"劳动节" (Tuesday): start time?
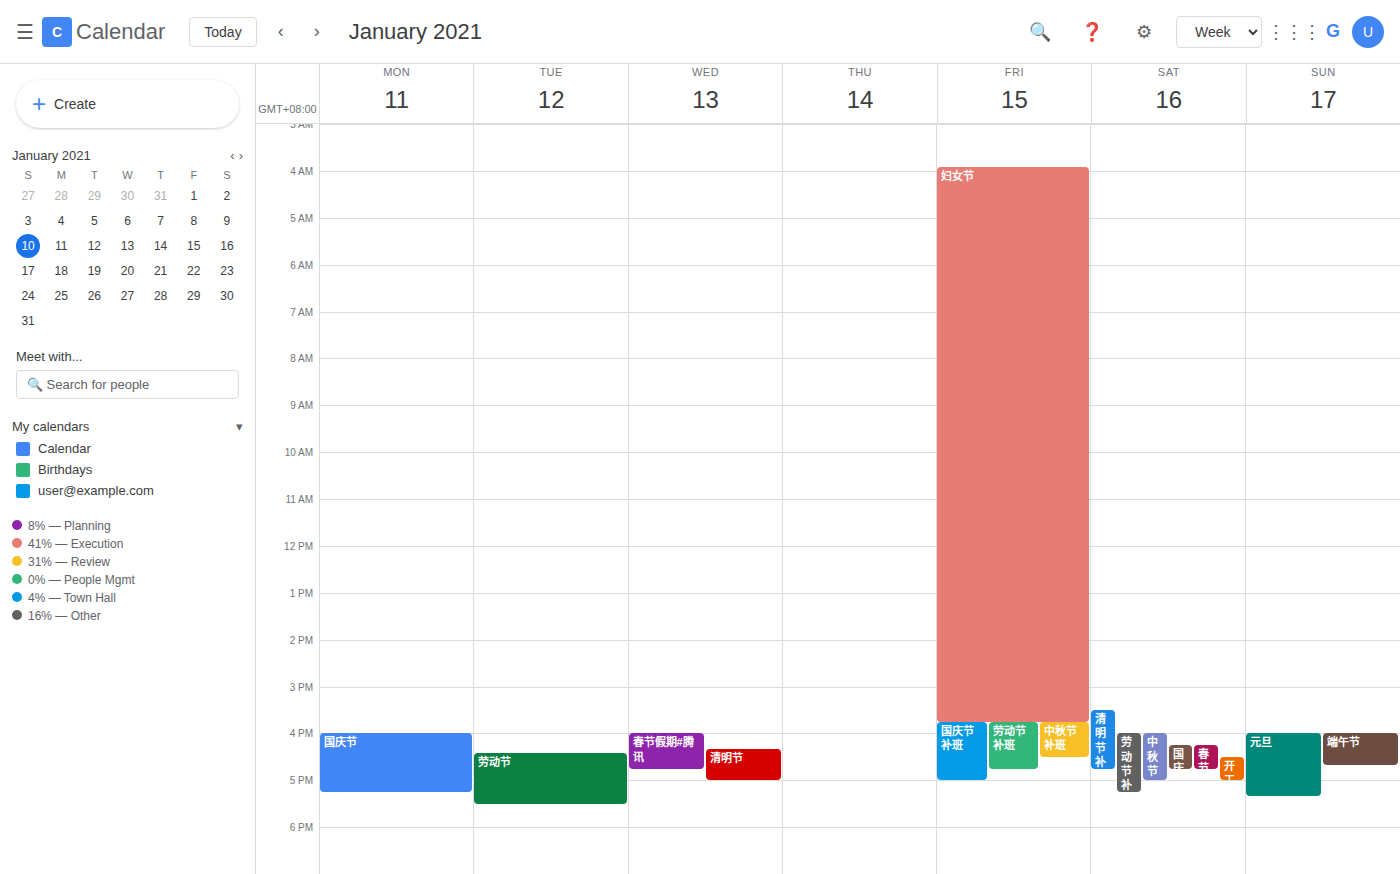
4:25 PM